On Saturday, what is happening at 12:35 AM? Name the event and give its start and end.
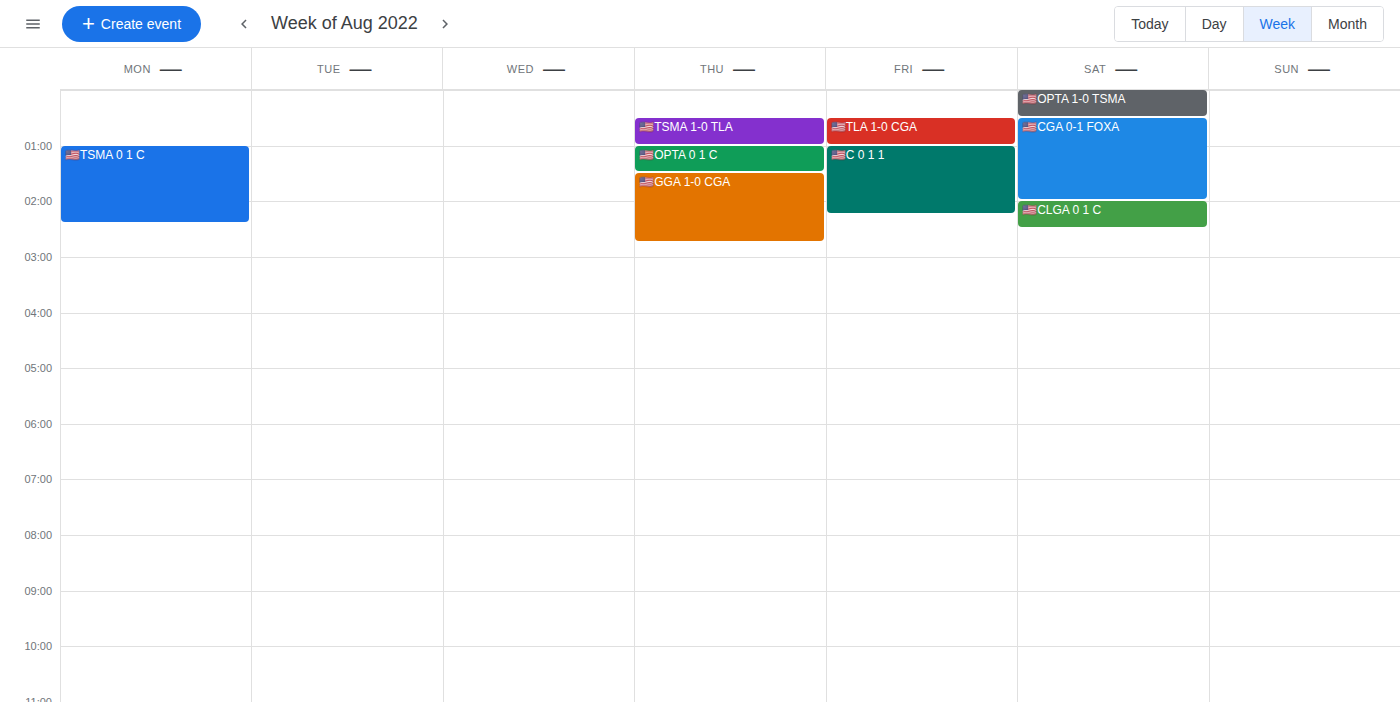
"🇺🇸CGA 0-1 FOXA", 12:30 AM to 2:00 AM